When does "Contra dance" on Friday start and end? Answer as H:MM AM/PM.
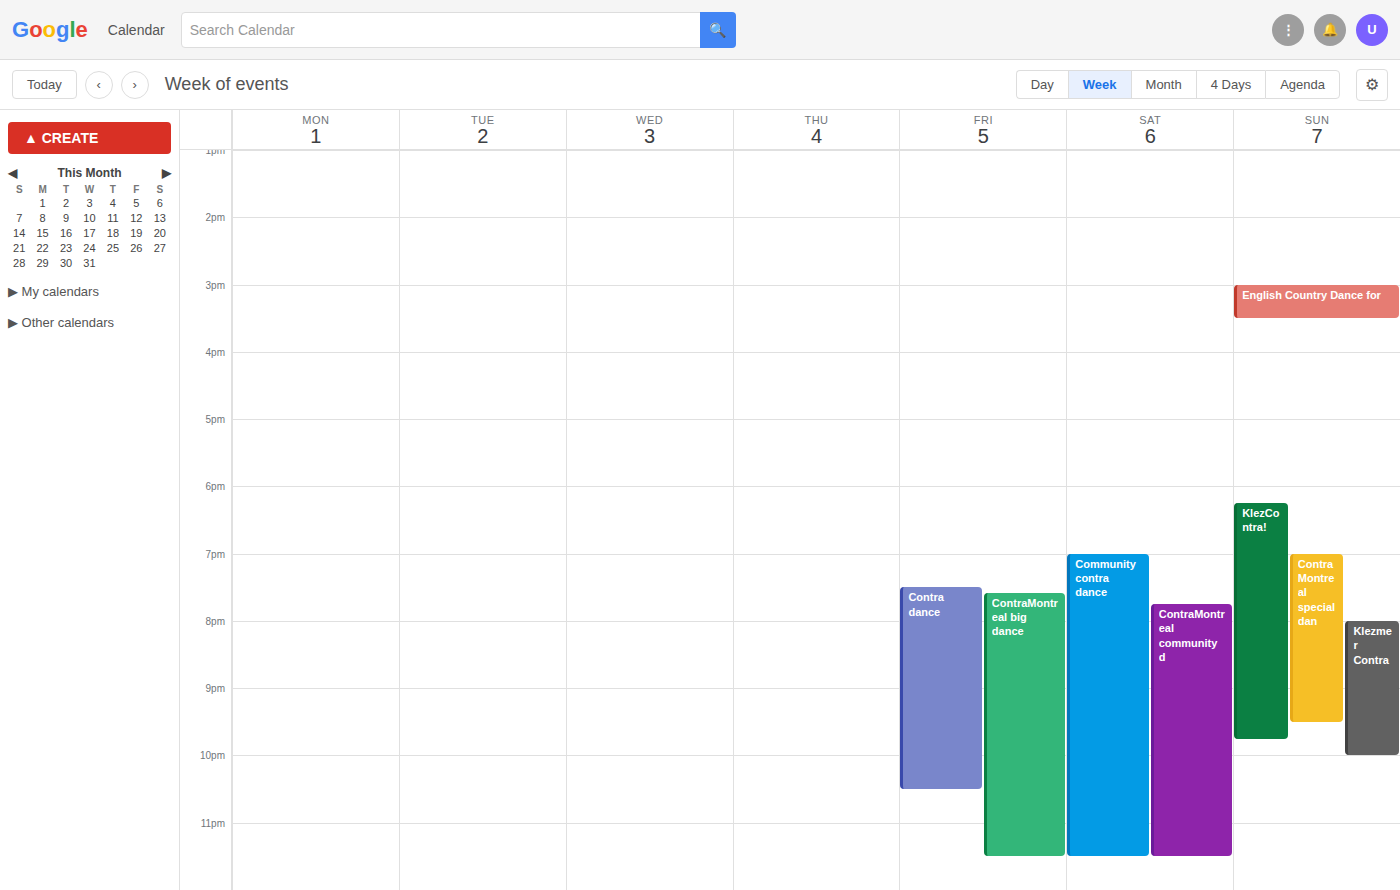
7:30 PM to 10:30 PM